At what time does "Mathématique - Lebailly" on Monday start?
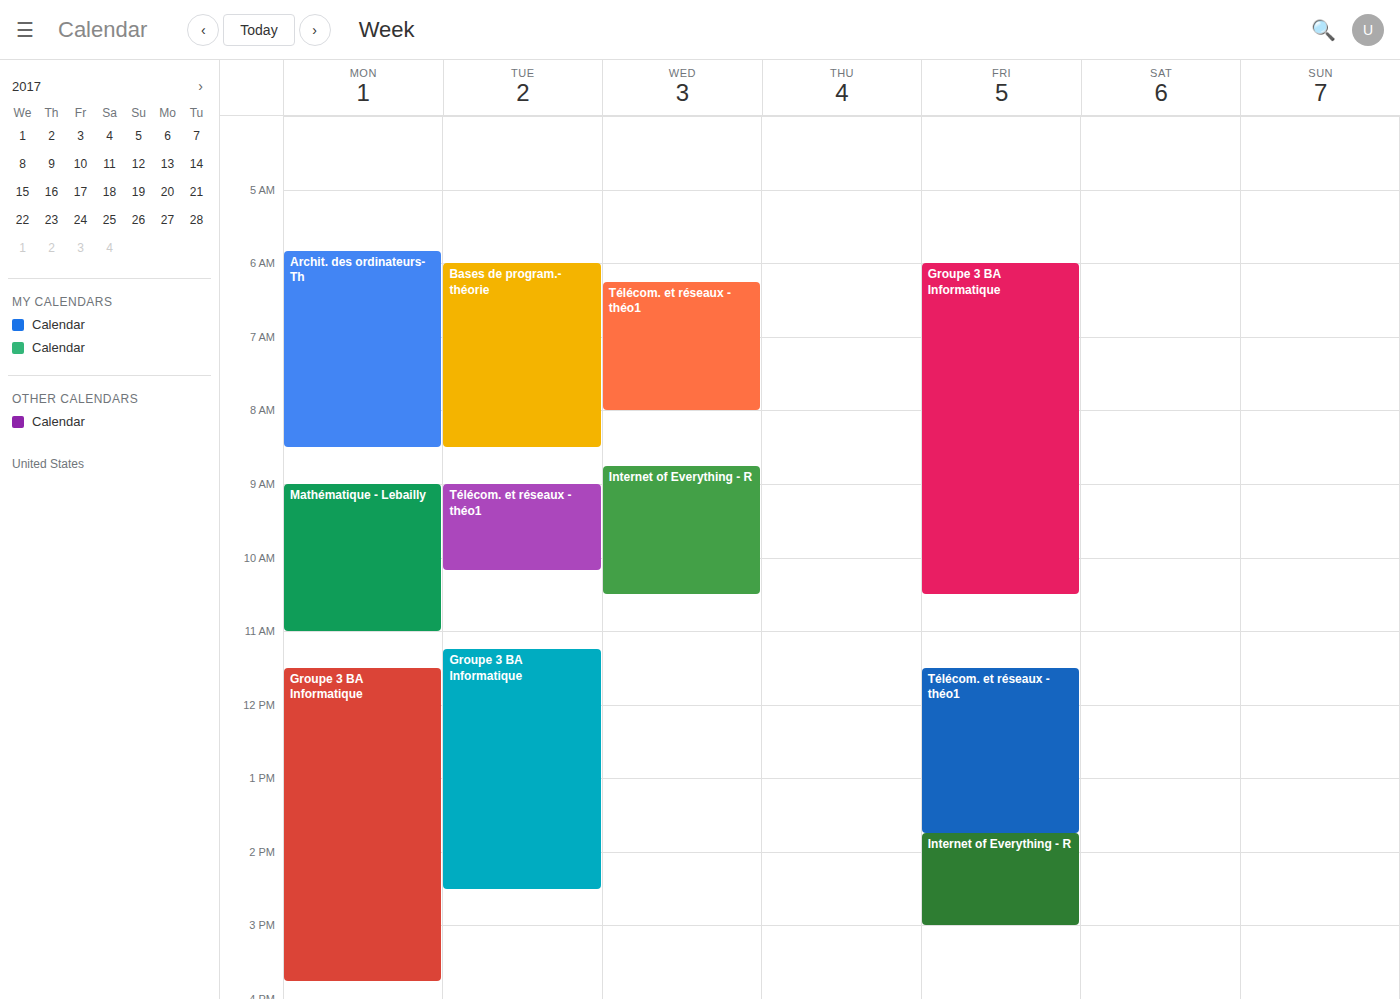
9:00 AM